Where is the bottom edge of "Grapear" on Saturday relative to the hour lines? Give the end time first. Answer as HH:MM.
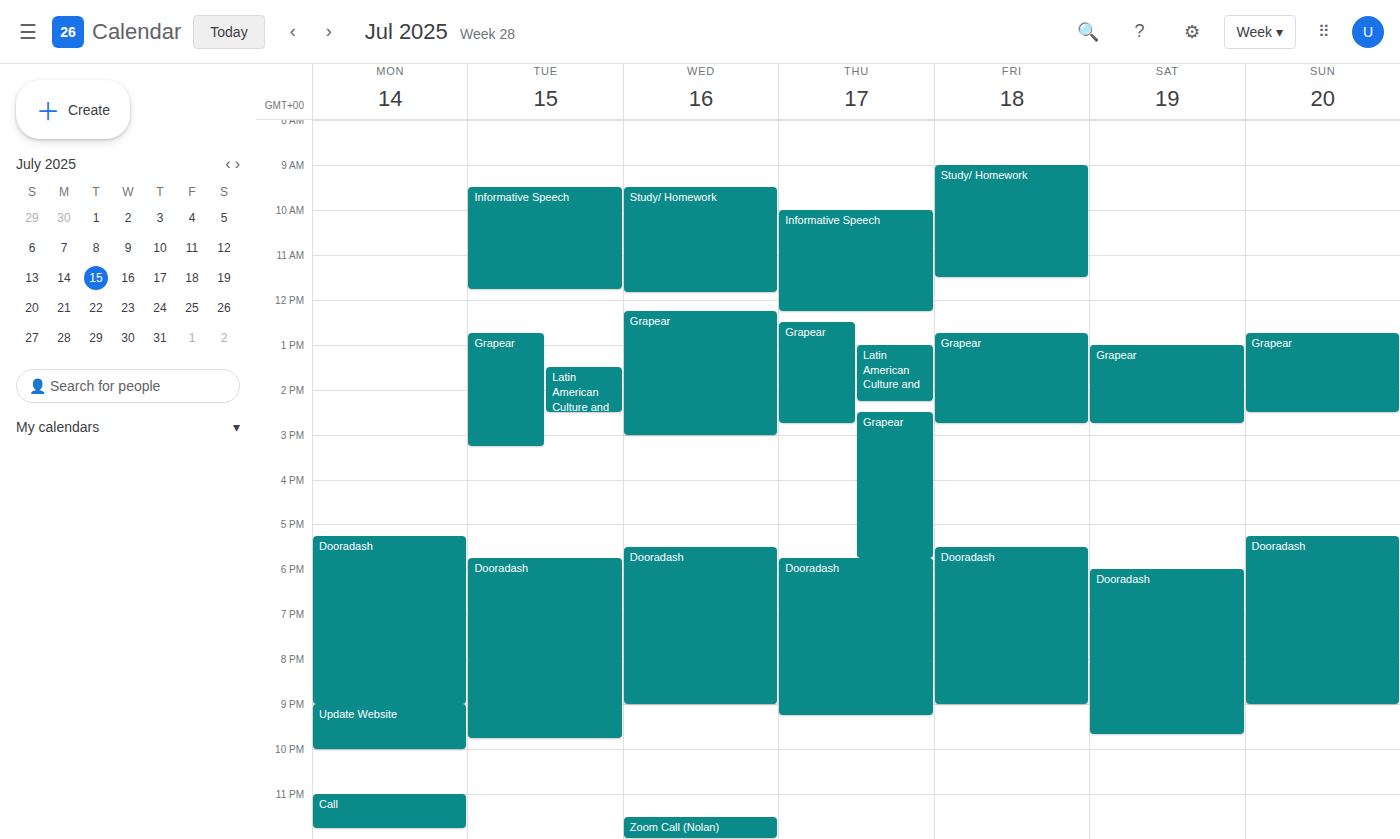
14:45 -- neither: three quarters of the way from the 14:00 line to the 15:00 line.